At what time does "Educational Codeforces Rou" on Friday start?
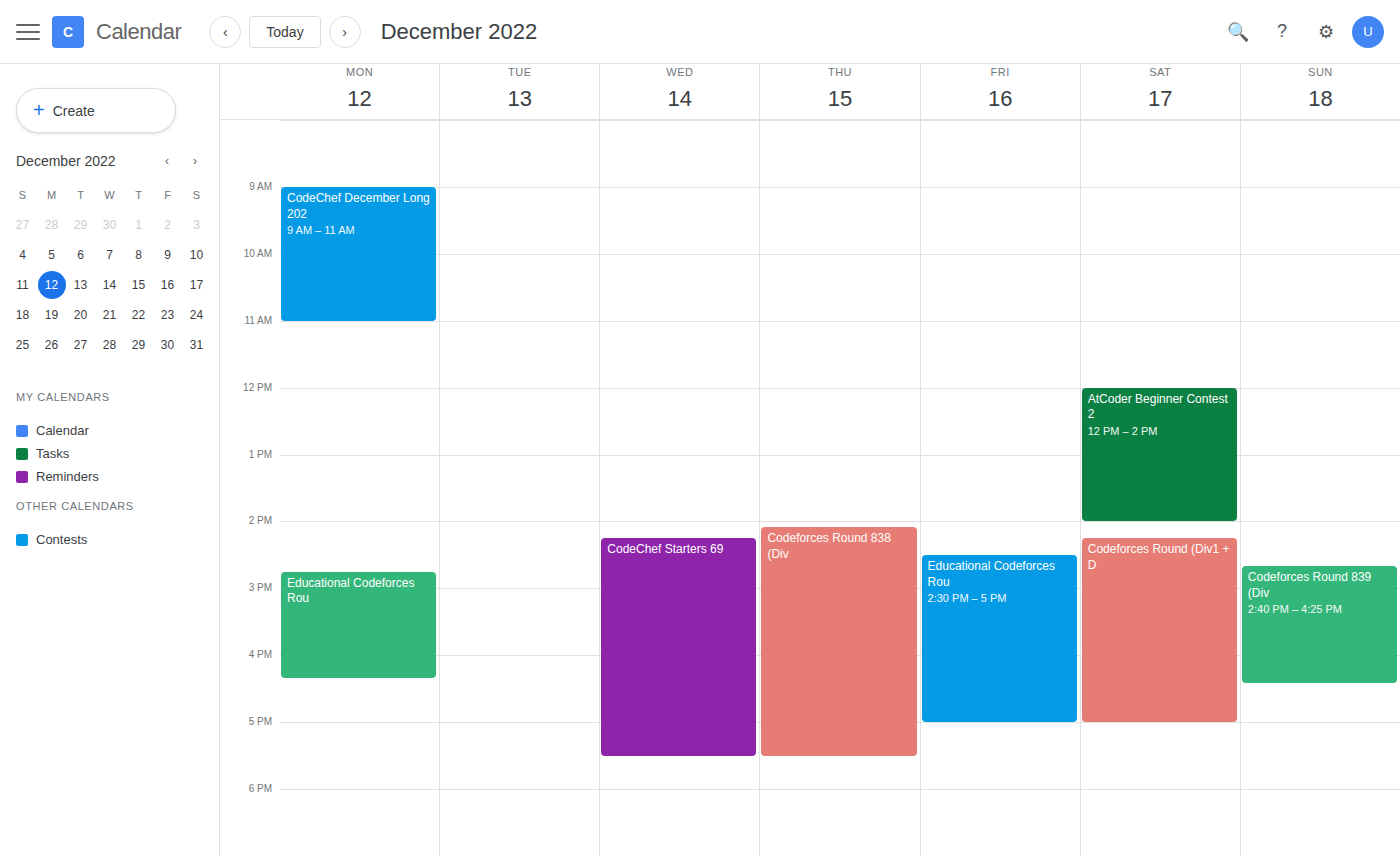
2:30 PM